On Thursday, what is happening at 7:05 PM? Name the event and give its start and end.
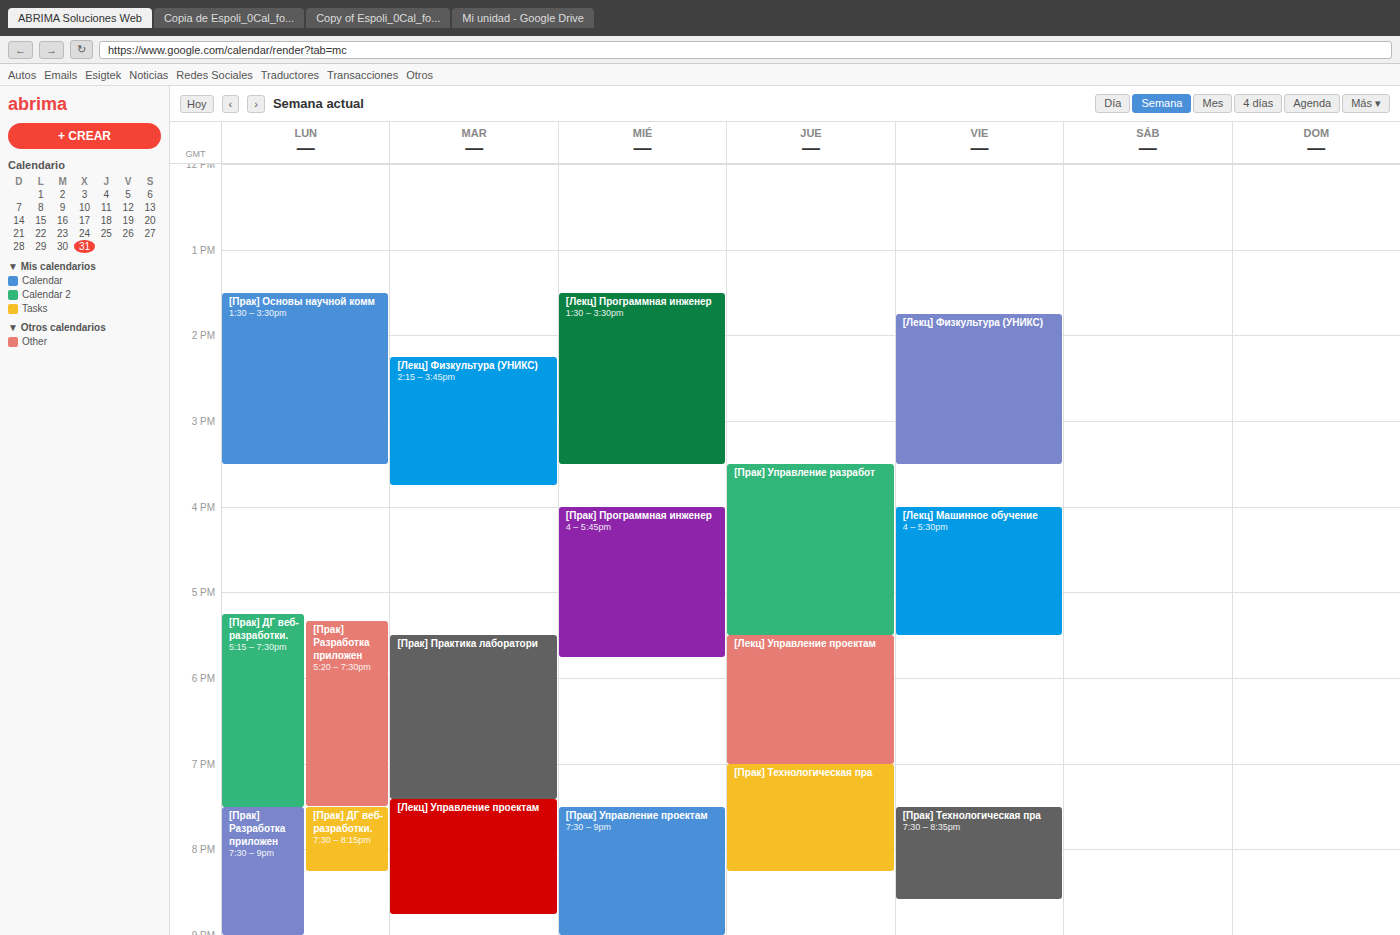
"[Прак] Технологическая пра", 7:00 PM to 8:15 PM